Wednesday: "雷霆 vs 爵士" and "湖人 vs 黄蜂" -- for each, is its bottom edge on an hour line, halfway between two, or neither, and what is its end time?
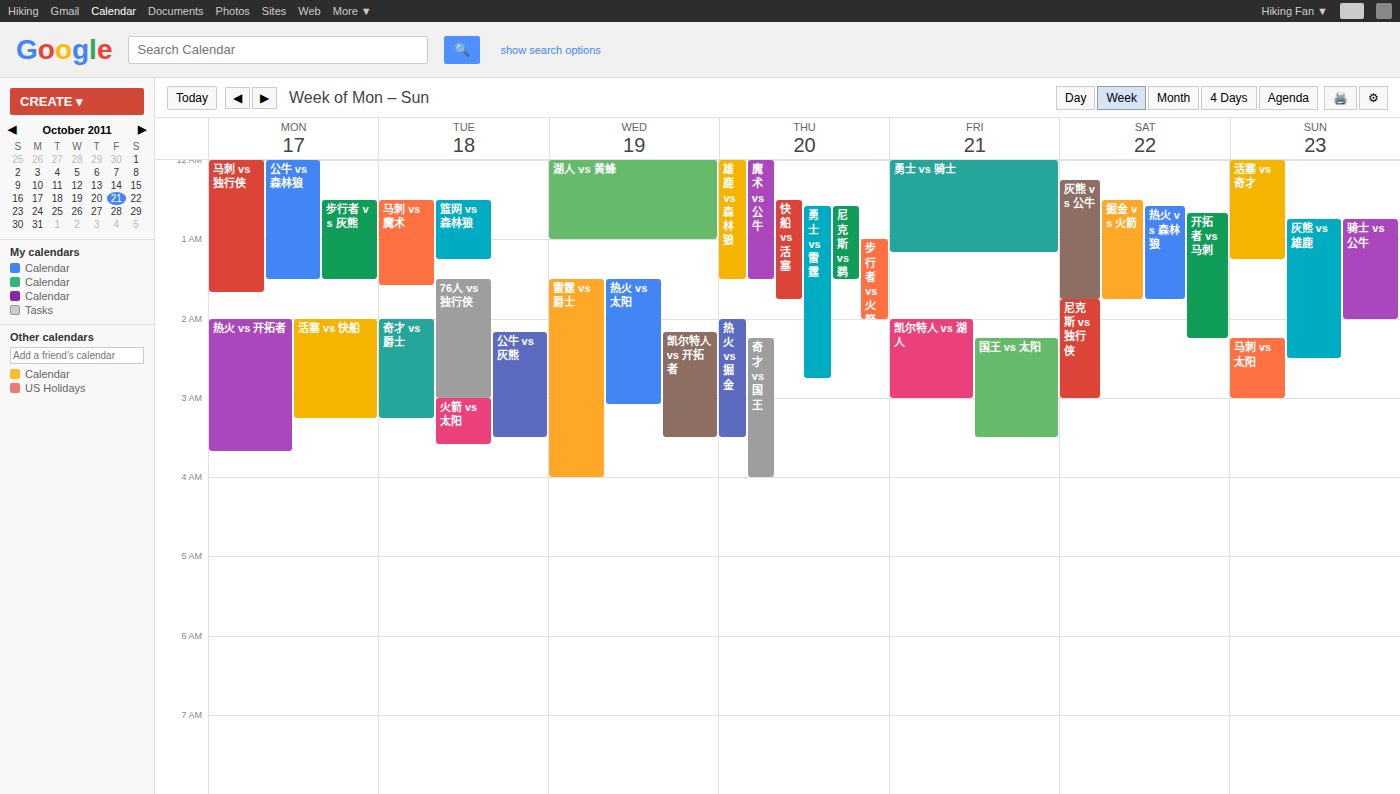
"雷霆 vs 爵士": 4:00 AM, exactly on the 4 AM line. "湖人 vs 黄蜂": 1:00 AM, exactly on the 1 AM line.